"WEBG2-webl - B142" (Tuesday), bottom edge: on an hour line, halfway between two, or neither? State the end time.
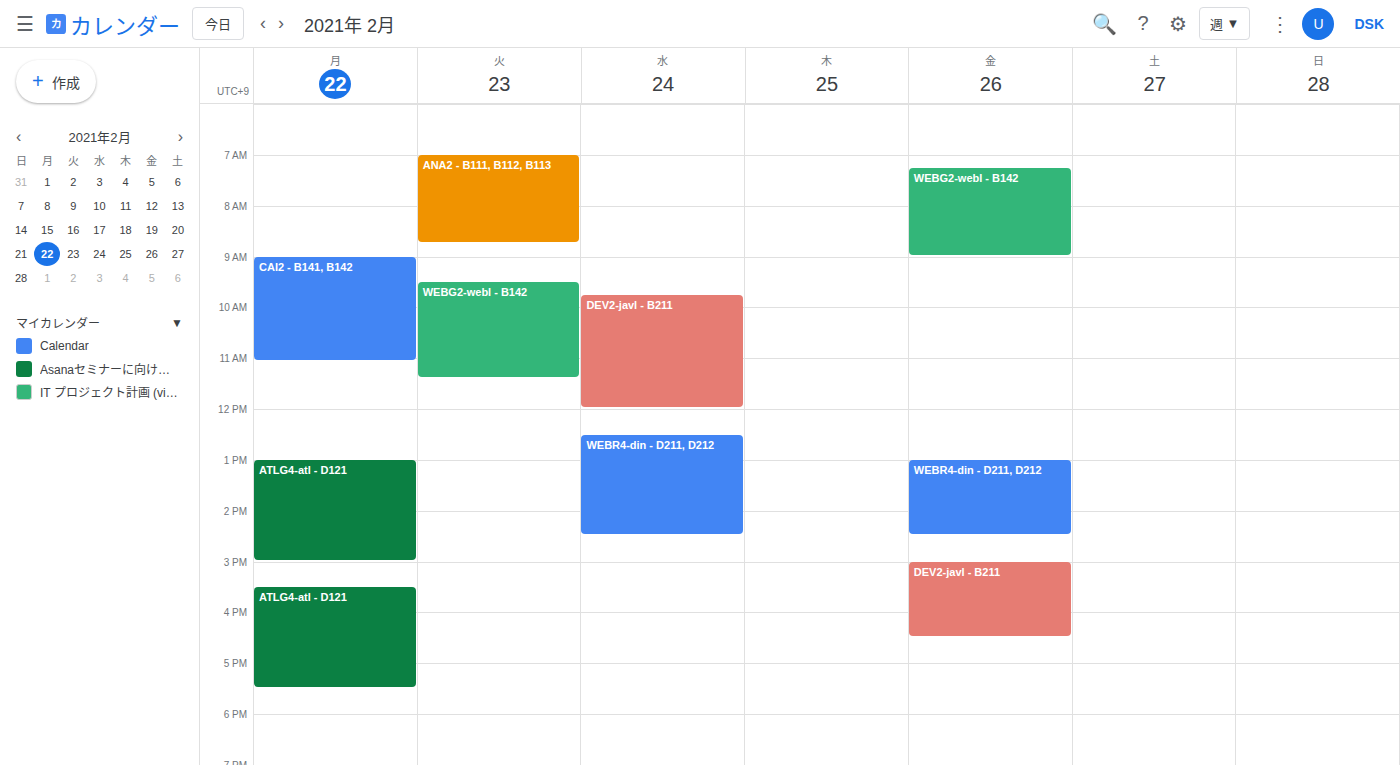
11:25 AM -- neither: 25 minutes below the 11 AM line and 35 minutes above the 12 PM line.